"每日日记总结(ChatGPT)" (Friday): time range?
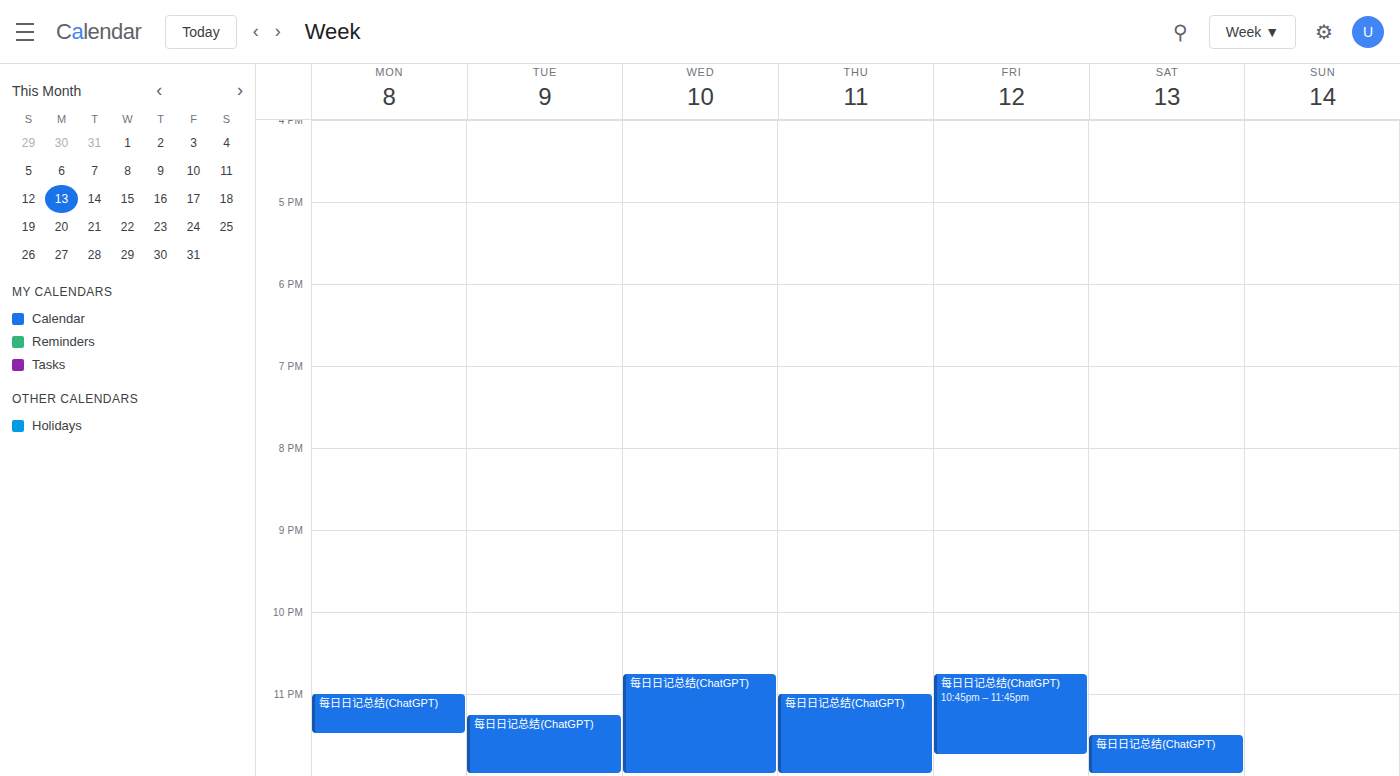
10:45 PM to 11:45 PM